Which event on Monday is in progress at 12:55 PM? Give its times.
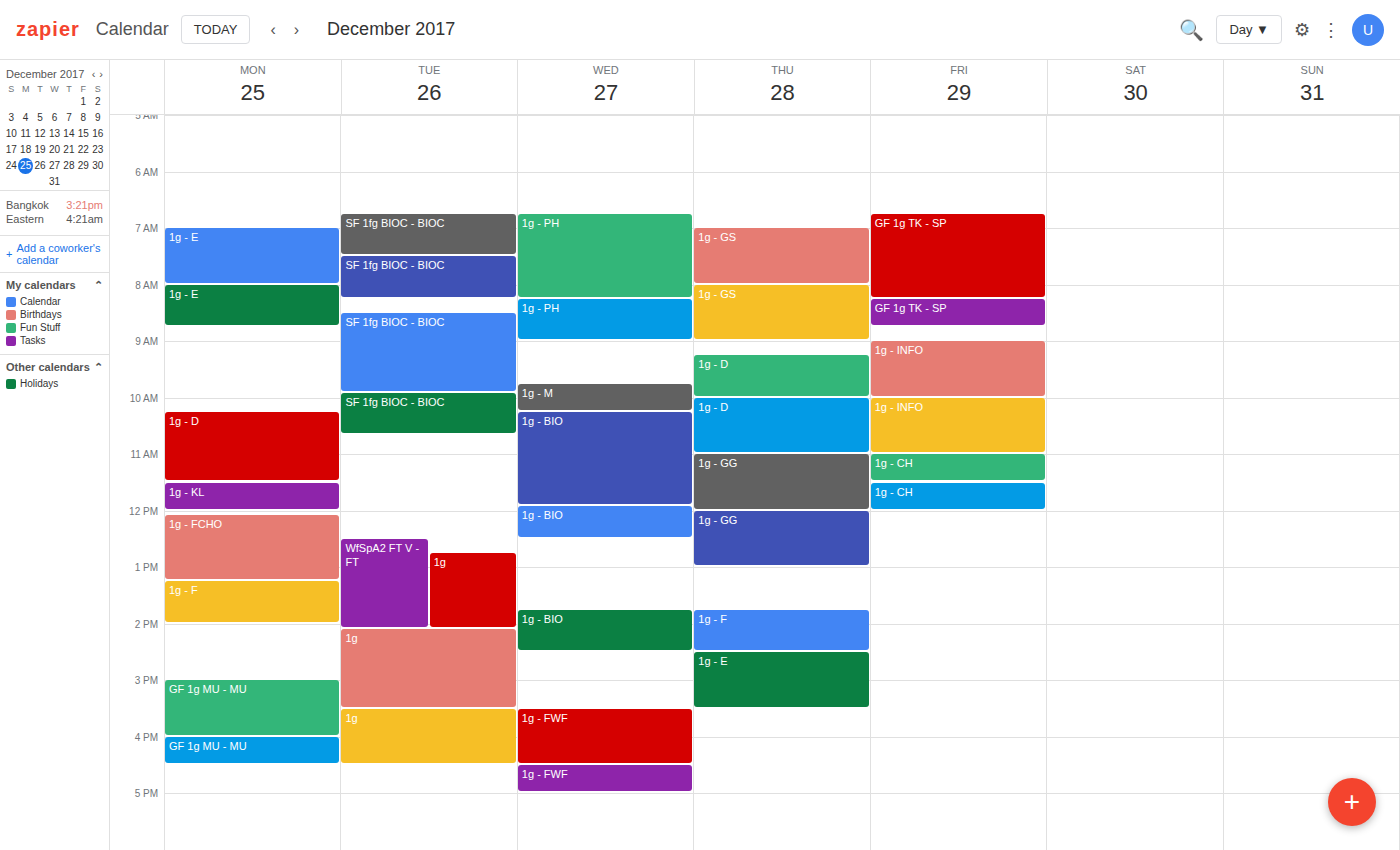
"1g - FCHO", 12:05 PM to 1:15 PM